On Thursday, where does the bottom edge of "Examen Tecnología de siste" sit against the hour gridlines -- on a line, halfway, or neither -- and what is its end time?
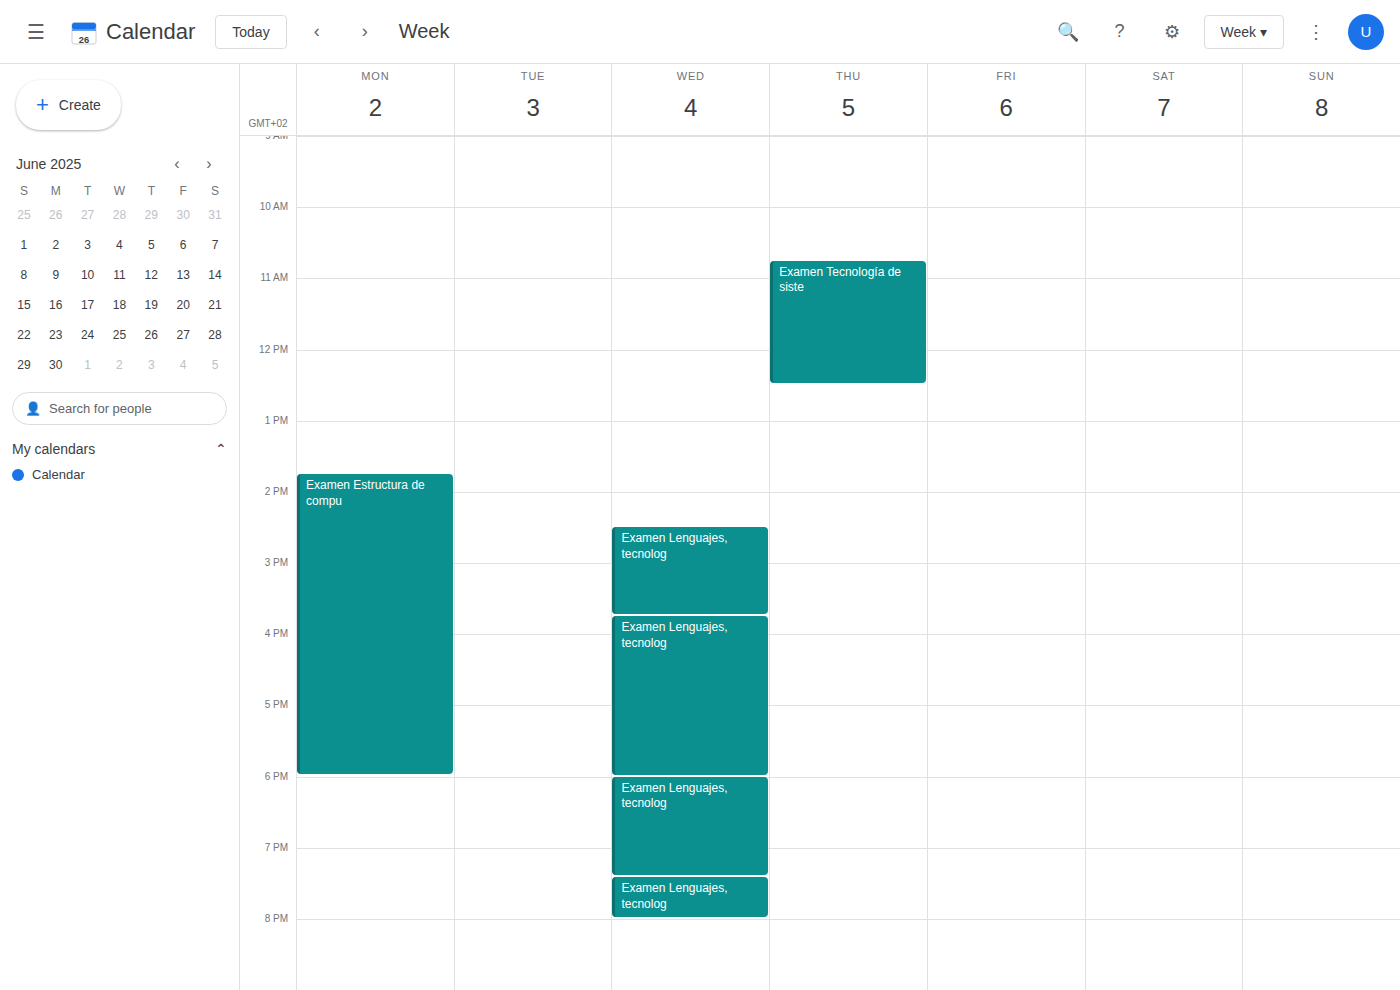
12:30 PM -- halfway between the 12 PM and 1 PM lines.